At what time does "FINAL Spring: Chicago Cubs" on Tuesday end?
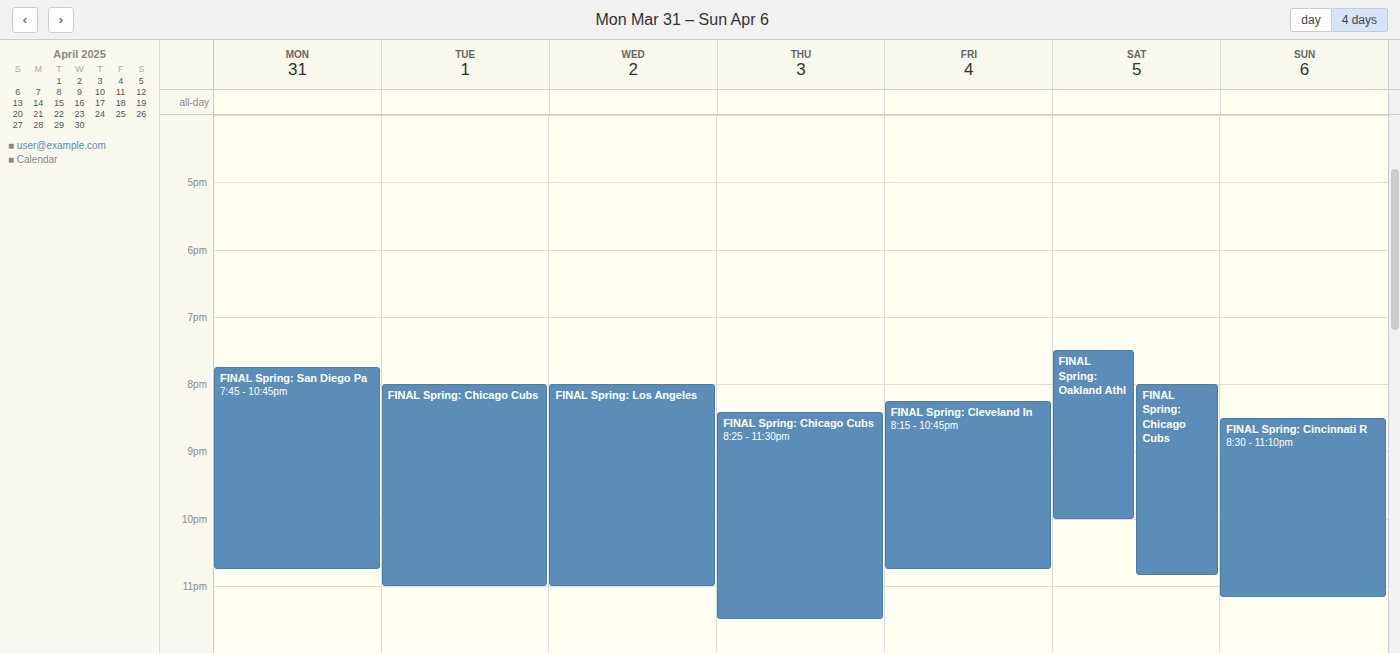
11:00 PM